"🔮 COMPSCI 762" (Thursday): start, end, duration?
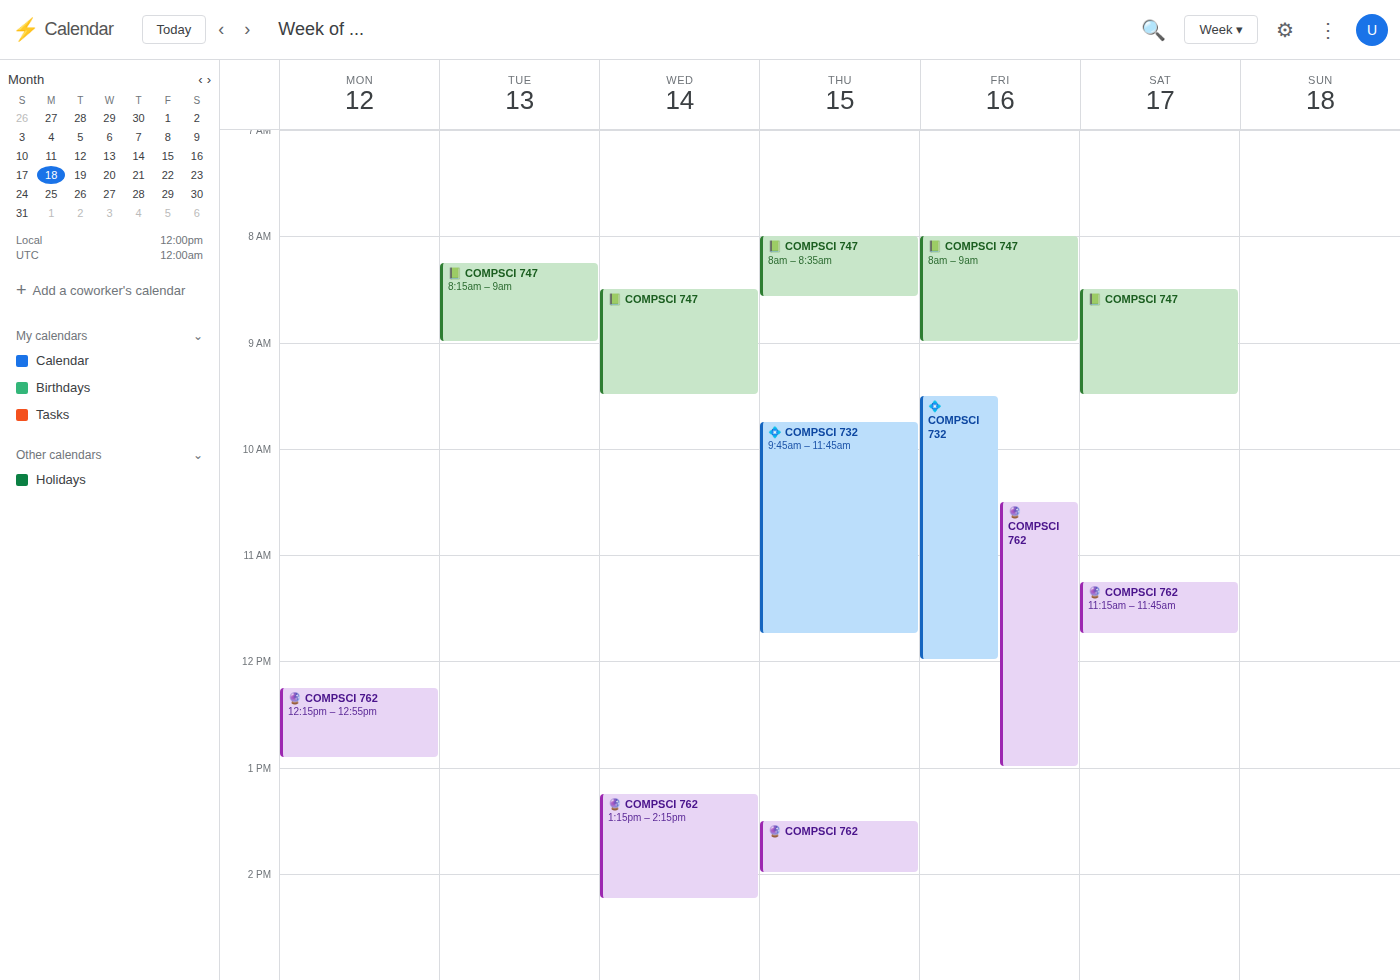
1:30 PM to 2:00 PM, 30 minutes